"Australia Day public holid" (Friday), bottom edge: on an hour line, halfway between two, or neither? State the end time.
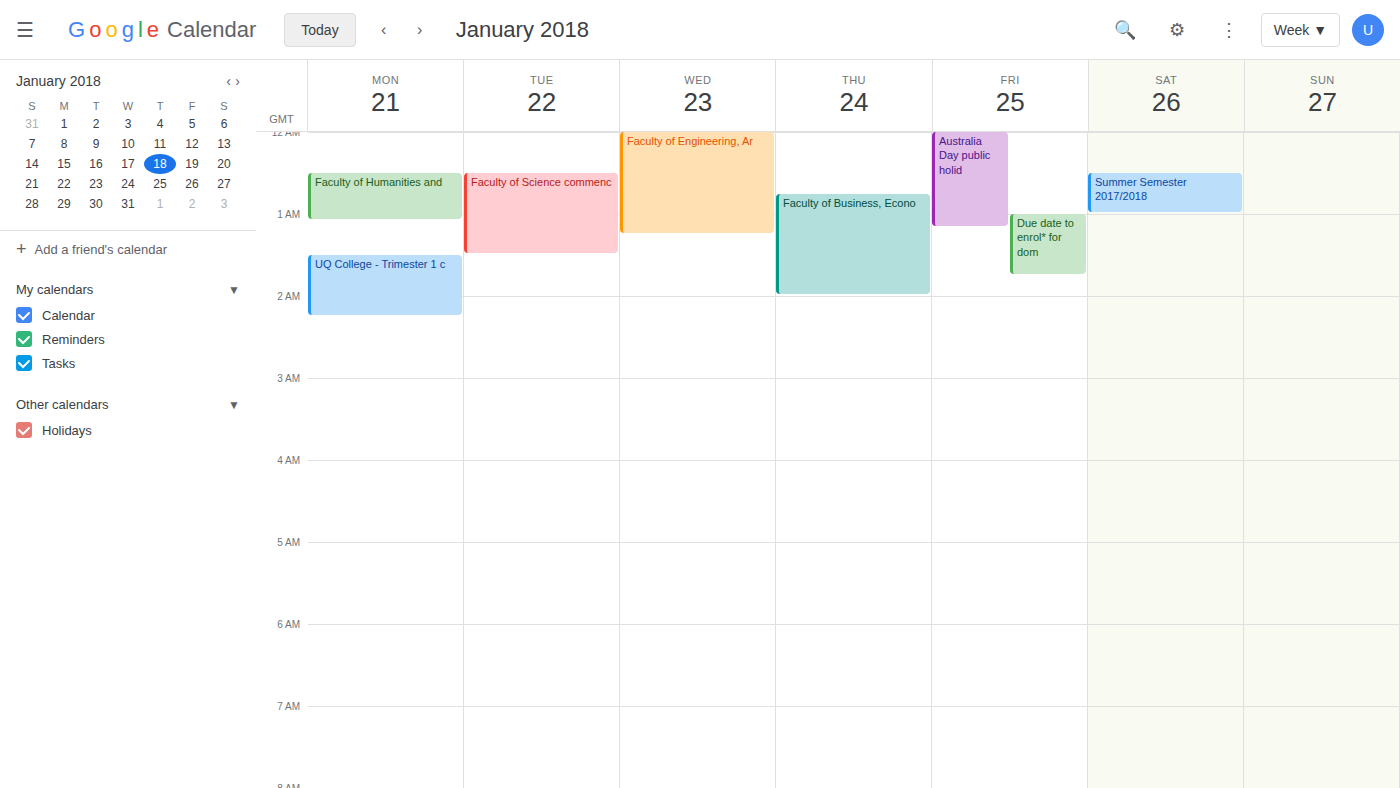
1:10 AM -- neither: 10 minutes below the 1 AM line and 50 minutes above the 2 AM line.